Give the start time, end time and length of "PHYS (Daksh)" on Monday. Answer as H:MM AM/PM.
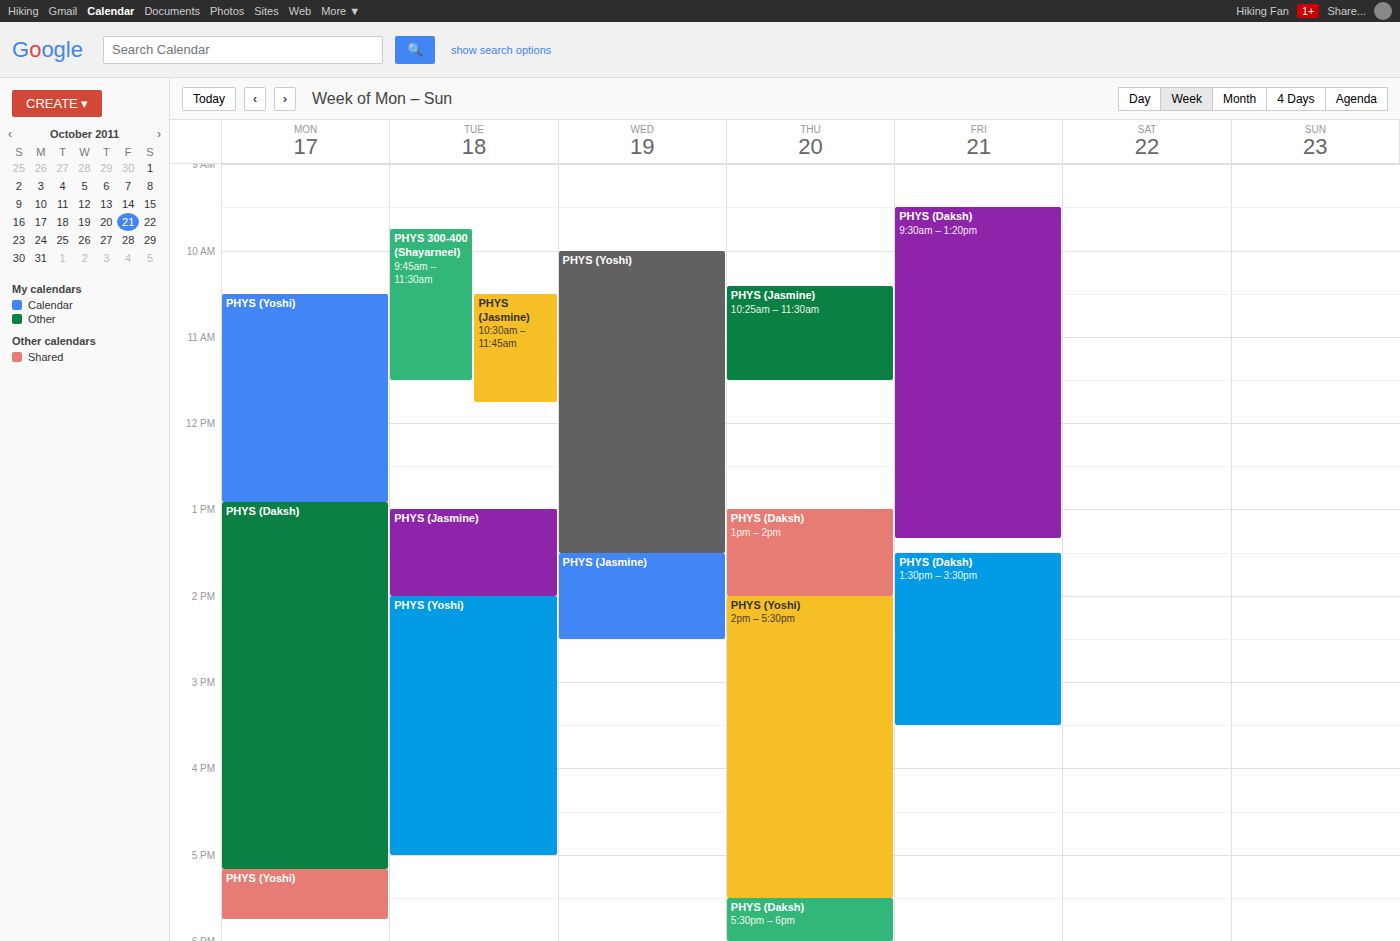
12:55 PM to 5:10 PM, 4 hours 15 minutes